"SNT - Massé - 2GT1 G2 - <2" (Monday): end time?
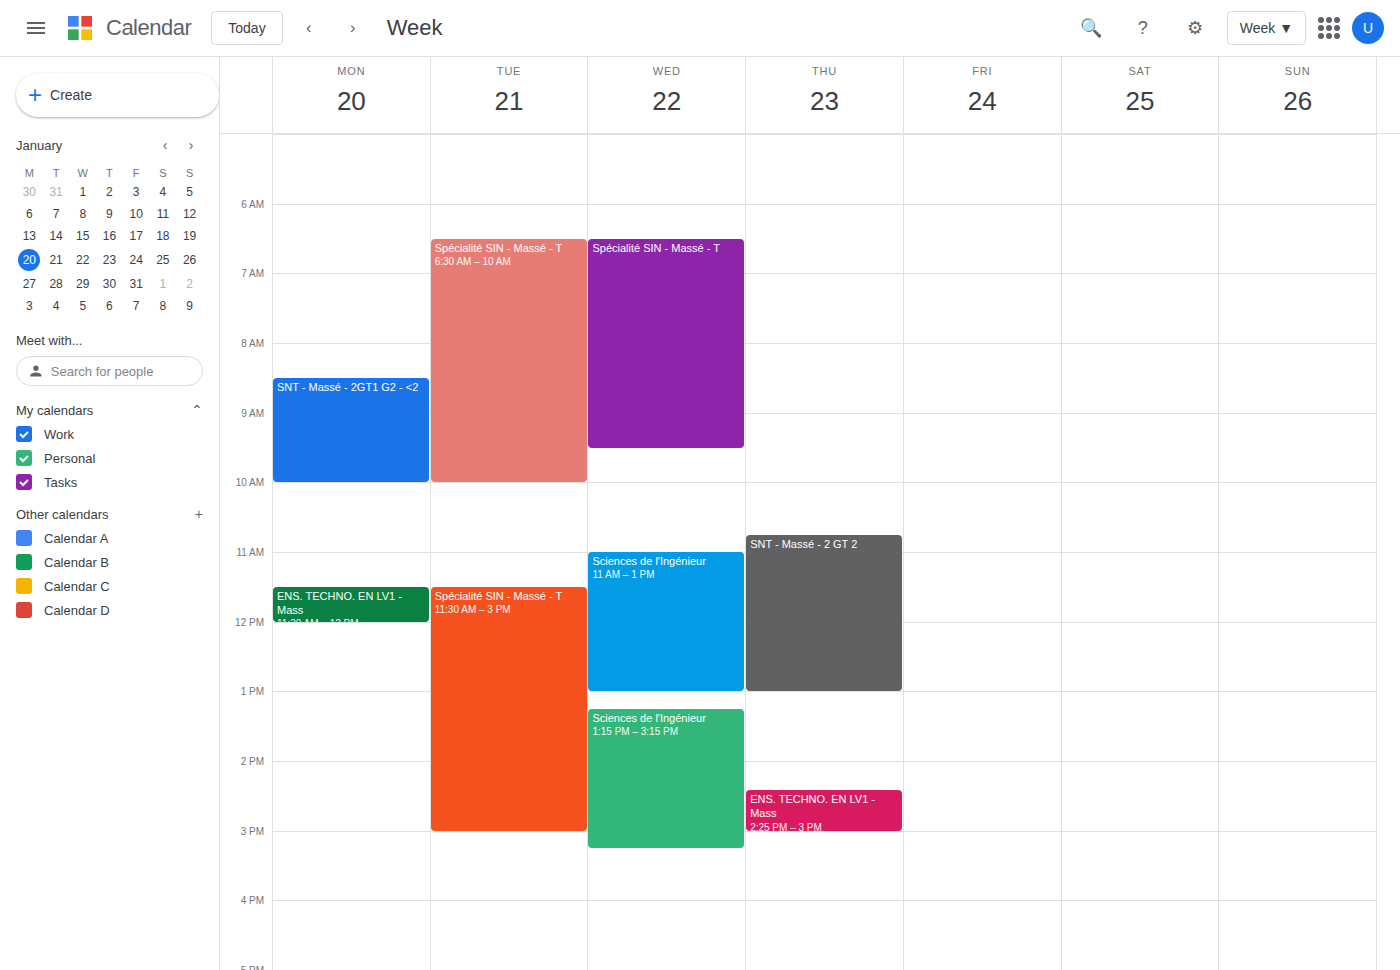
10:00 AM